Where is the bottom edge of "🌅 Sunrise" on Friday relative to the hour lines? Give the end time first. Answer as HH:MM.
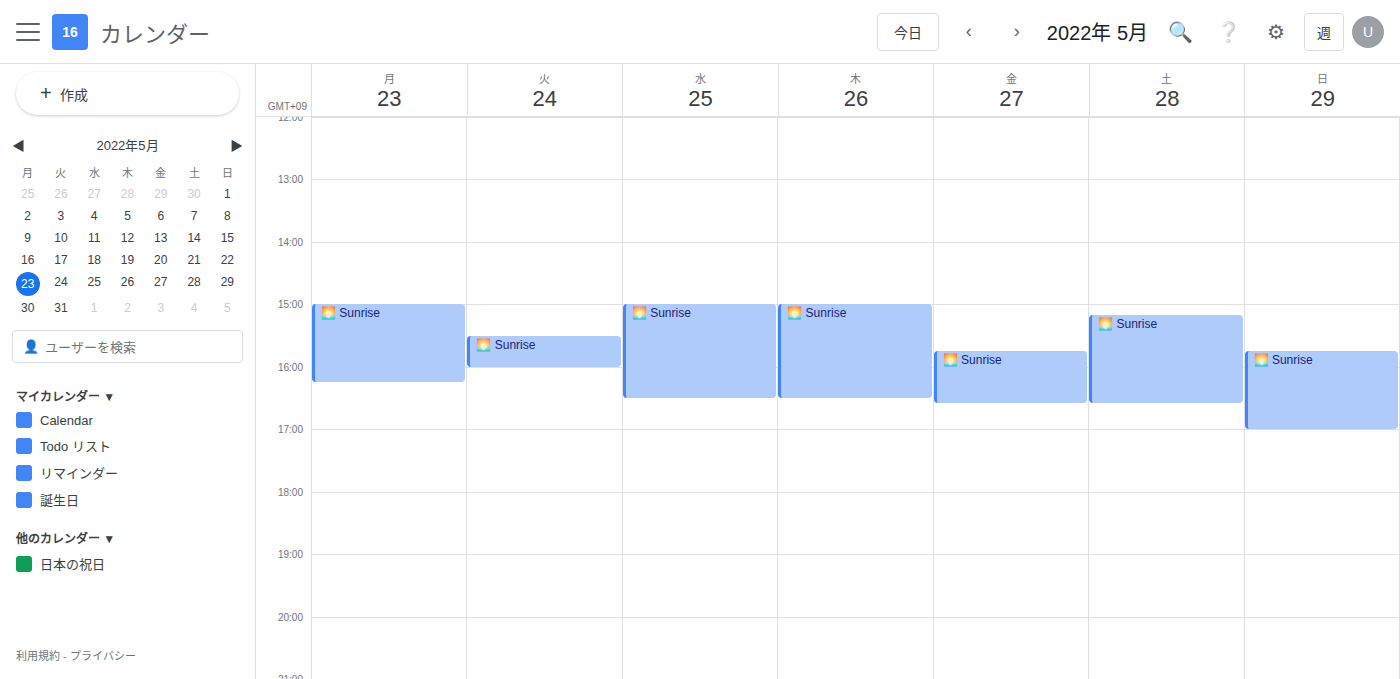
16:35 -- neither: 35 minutes below the 16:00 line and 25 minutes above the 17:00 line.